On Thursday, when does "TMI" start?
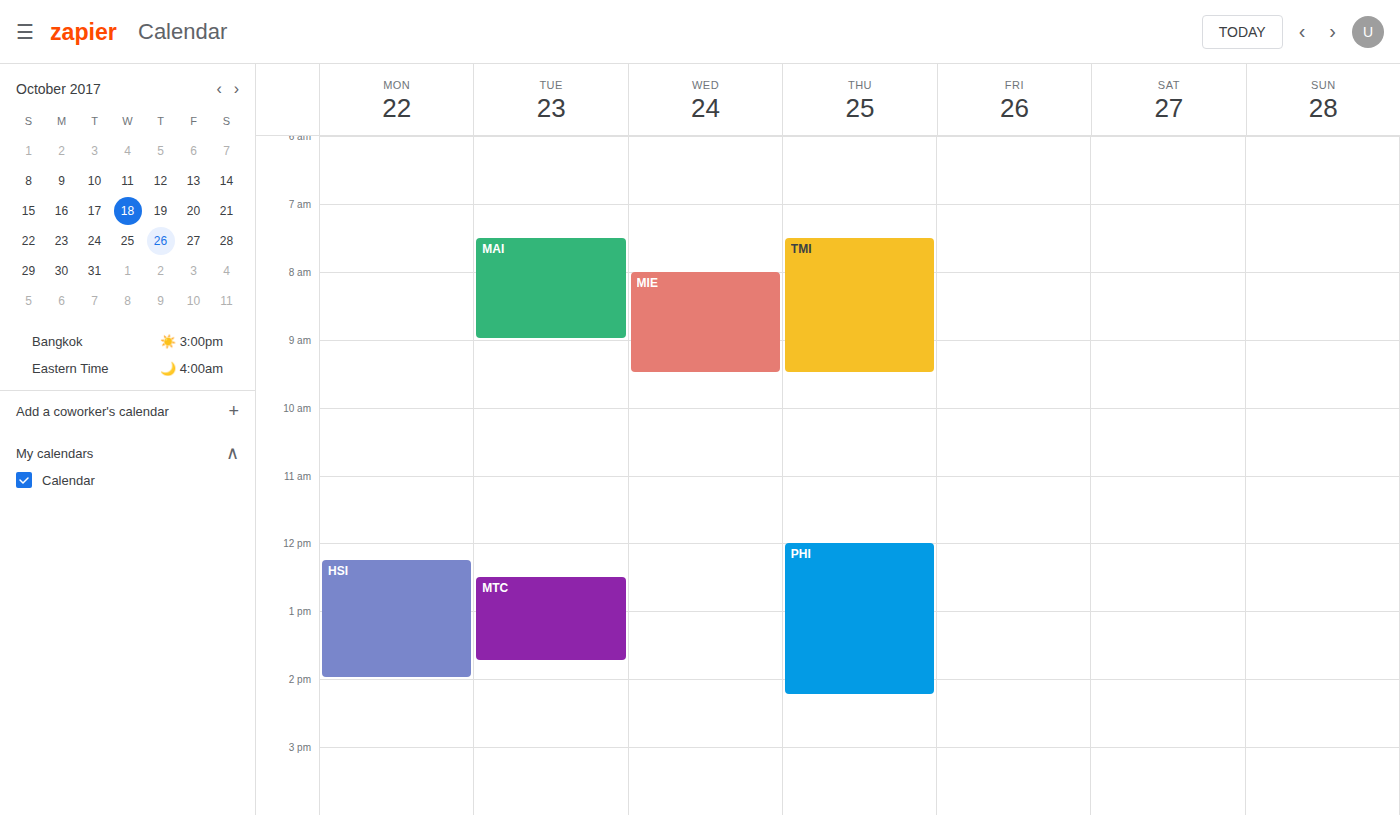
7:30 AM